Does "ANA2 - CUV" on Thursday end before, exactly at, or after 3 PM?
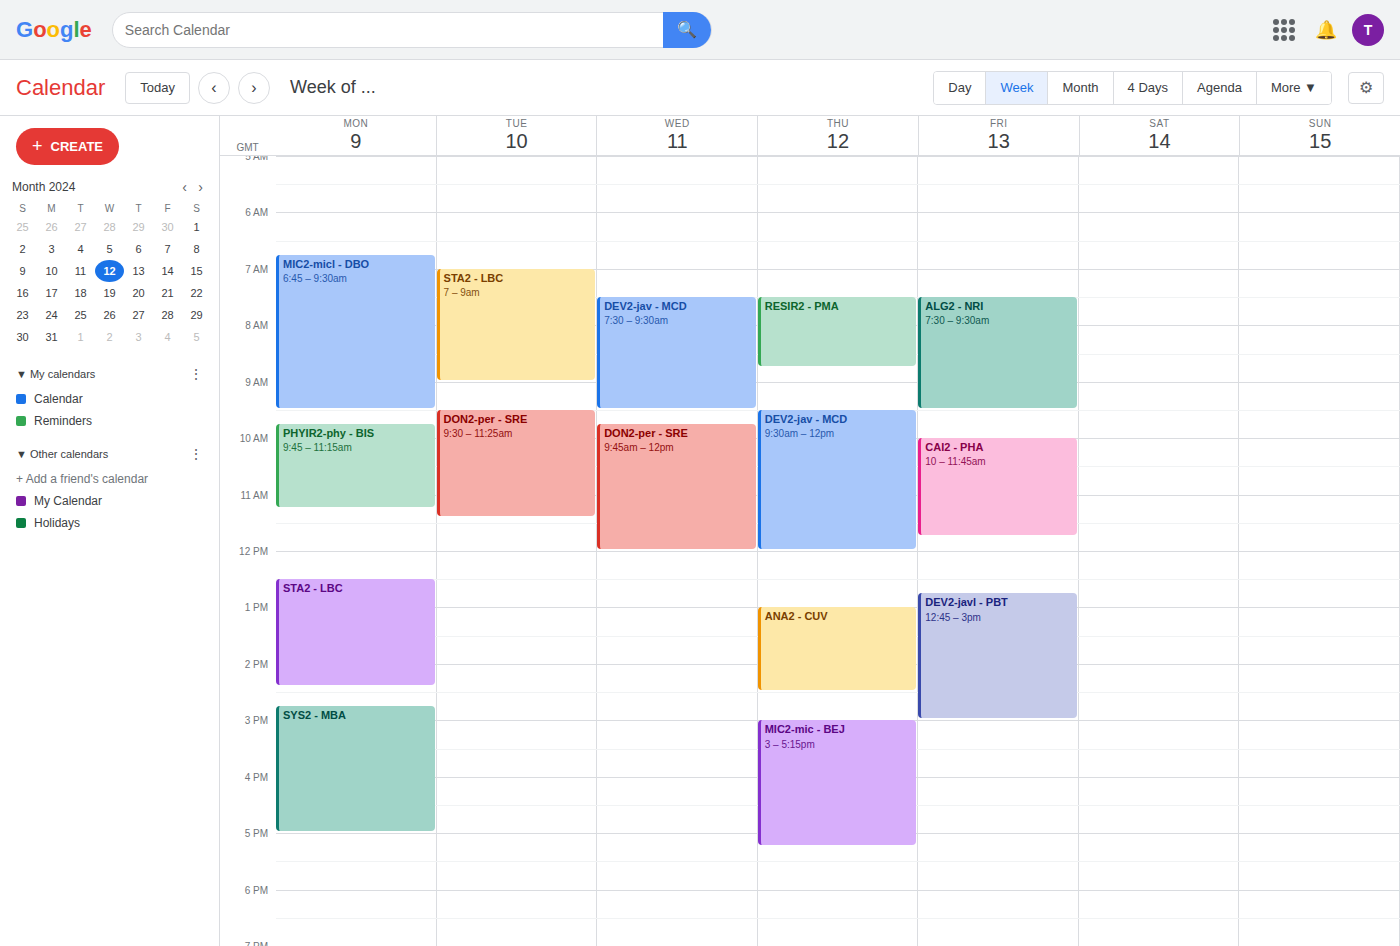
2:30 PM -- before 3 PM, 30 minutes above the 3 PM line.